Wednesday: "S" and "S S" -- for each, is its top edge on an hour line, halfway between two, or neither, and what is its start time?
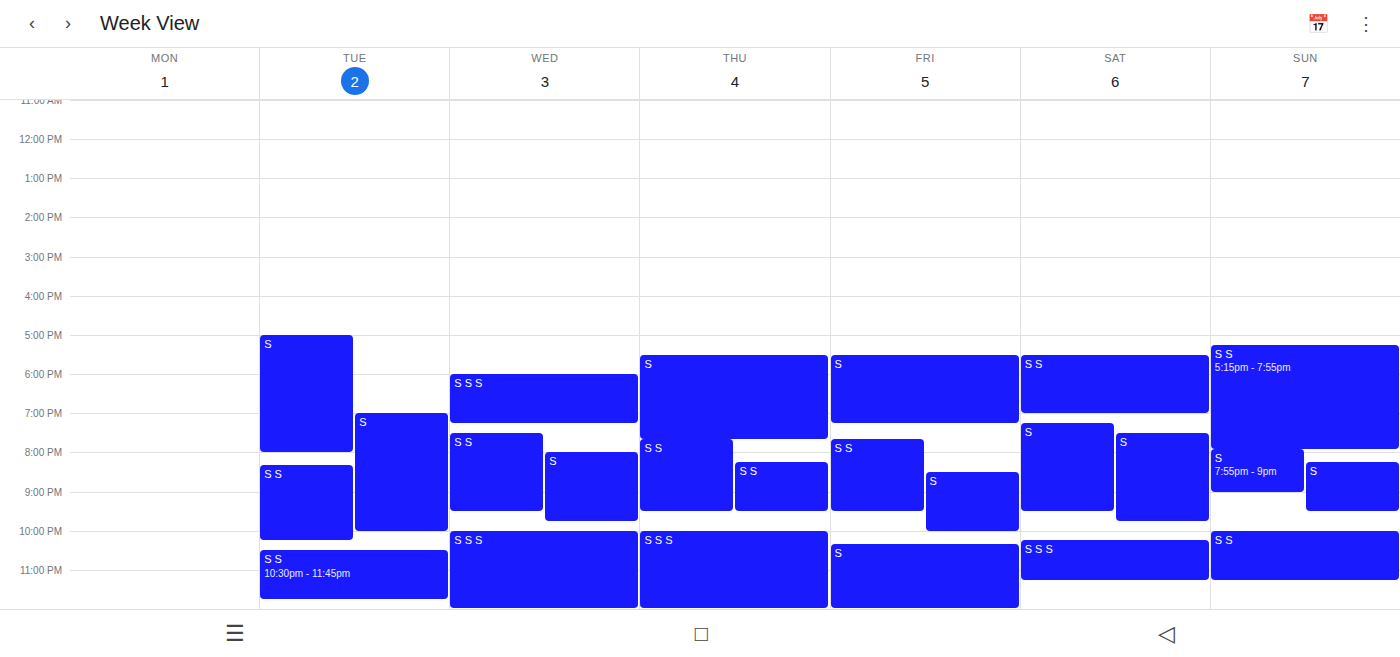
"S": 8:00 PM, exactly on the 8 PM line. "S S": 7:30 PM, halfway between the 7 PM and 8 PM lines.